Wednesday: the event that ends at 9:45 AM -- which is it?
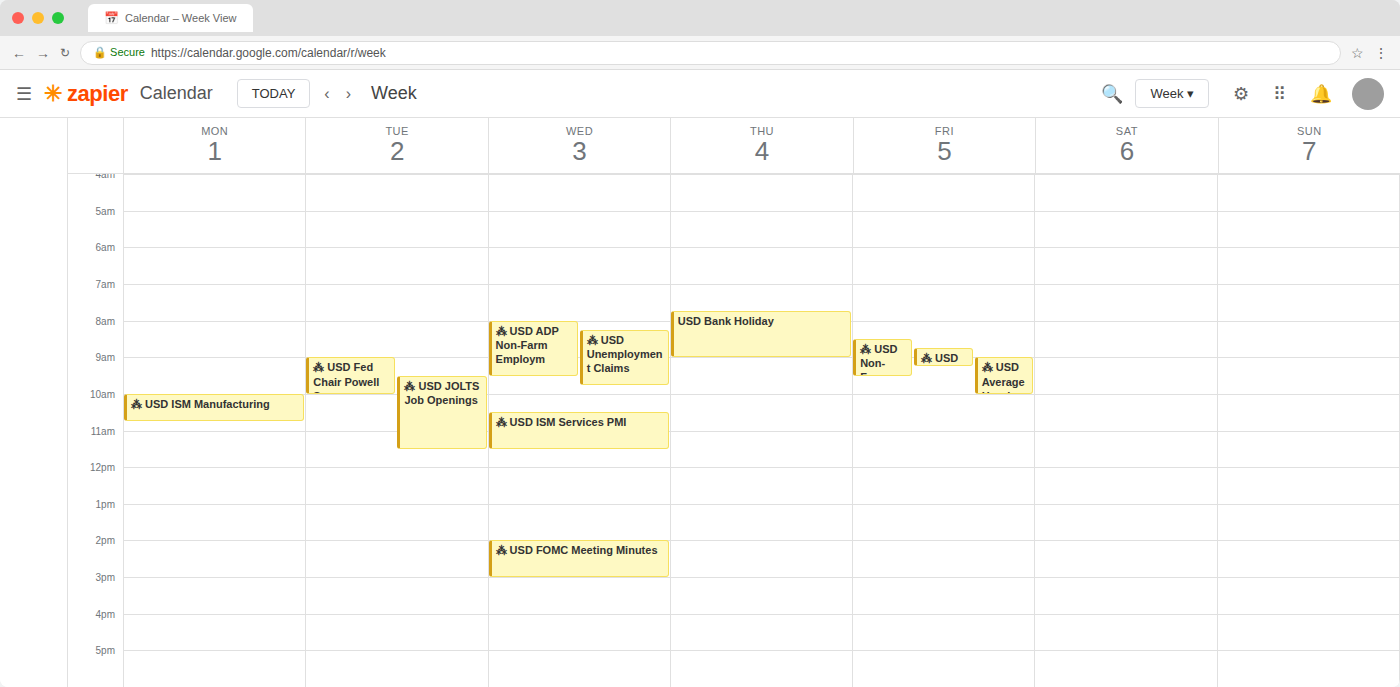
"⁂ USD Unemployment Claims"